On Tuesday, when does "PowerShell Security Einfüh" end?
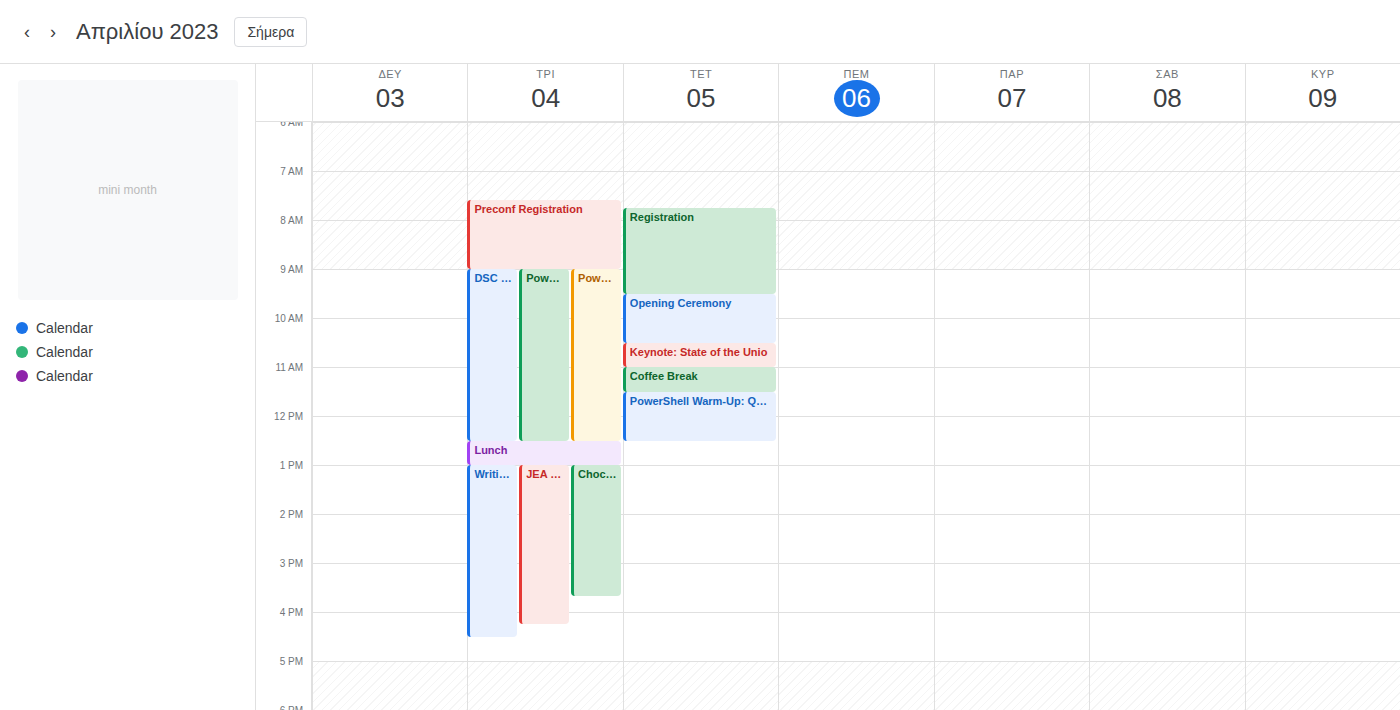
12:30 PM